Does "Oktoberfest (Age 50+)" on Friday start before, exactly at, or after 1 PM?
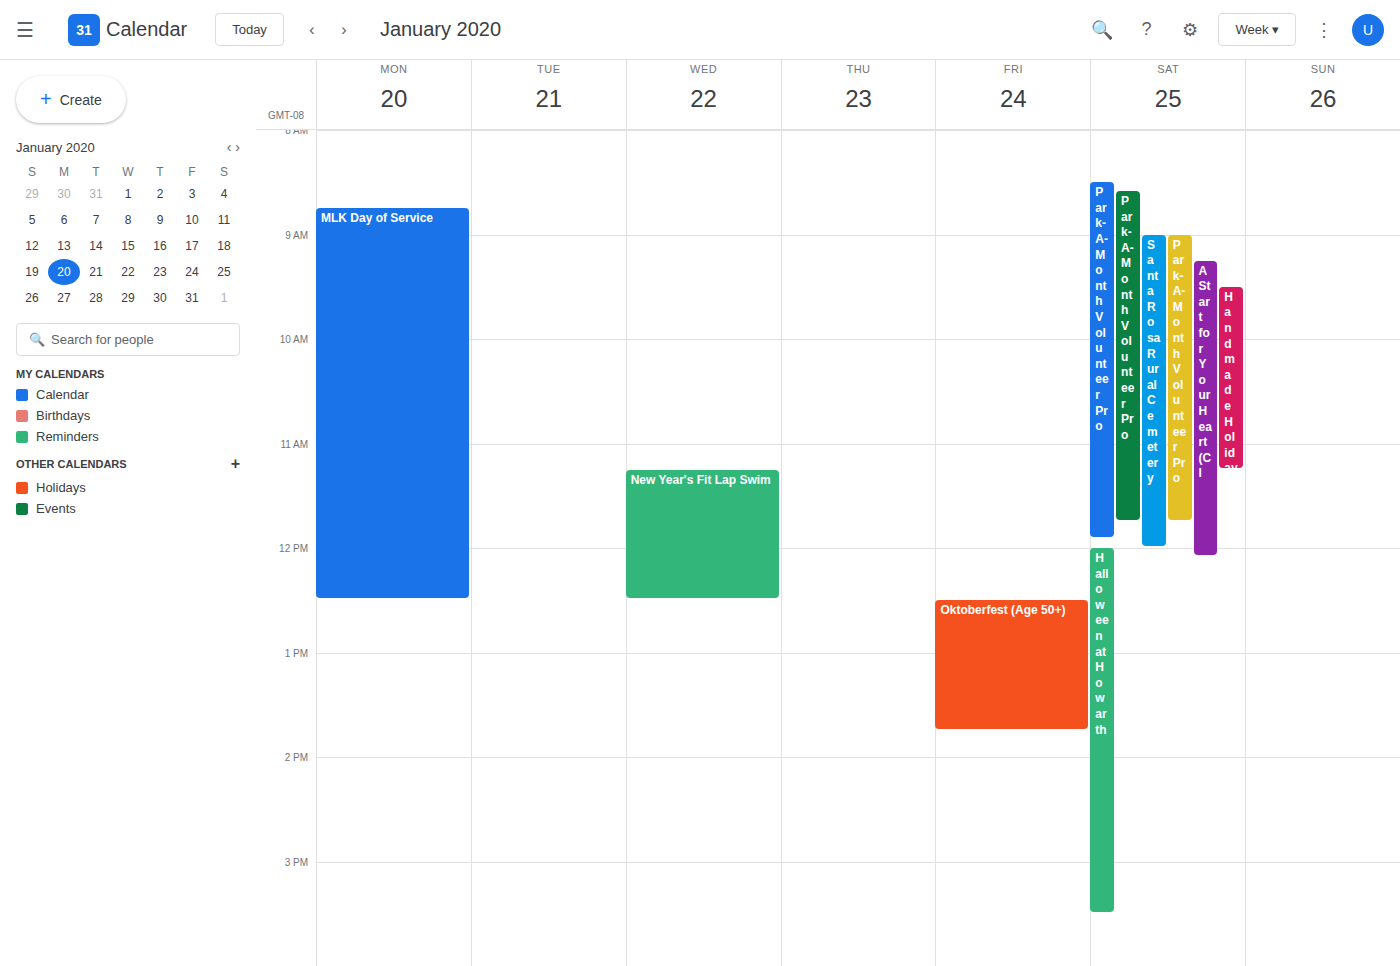
12:30 PM -- before 1 PM, 30 minutes above the 1 PM line.